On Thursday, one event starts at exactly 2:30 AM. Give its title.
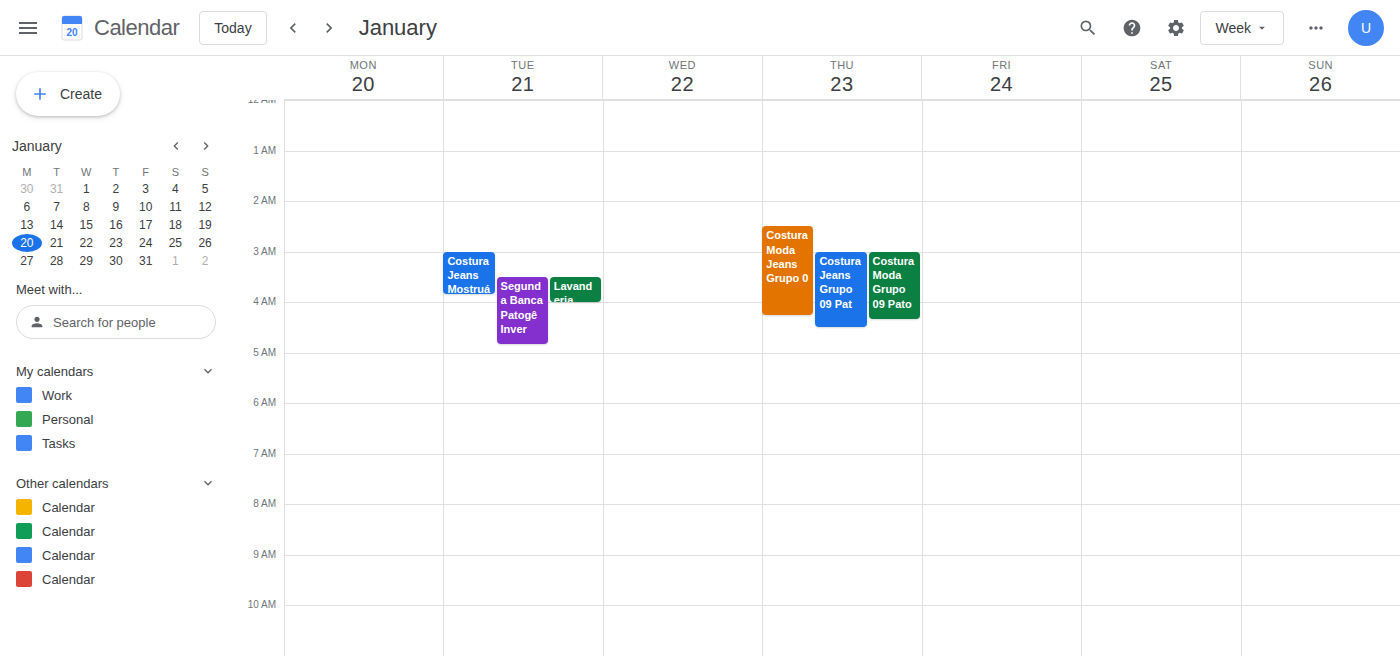
"Costura Moda Jeans Grupo 0"